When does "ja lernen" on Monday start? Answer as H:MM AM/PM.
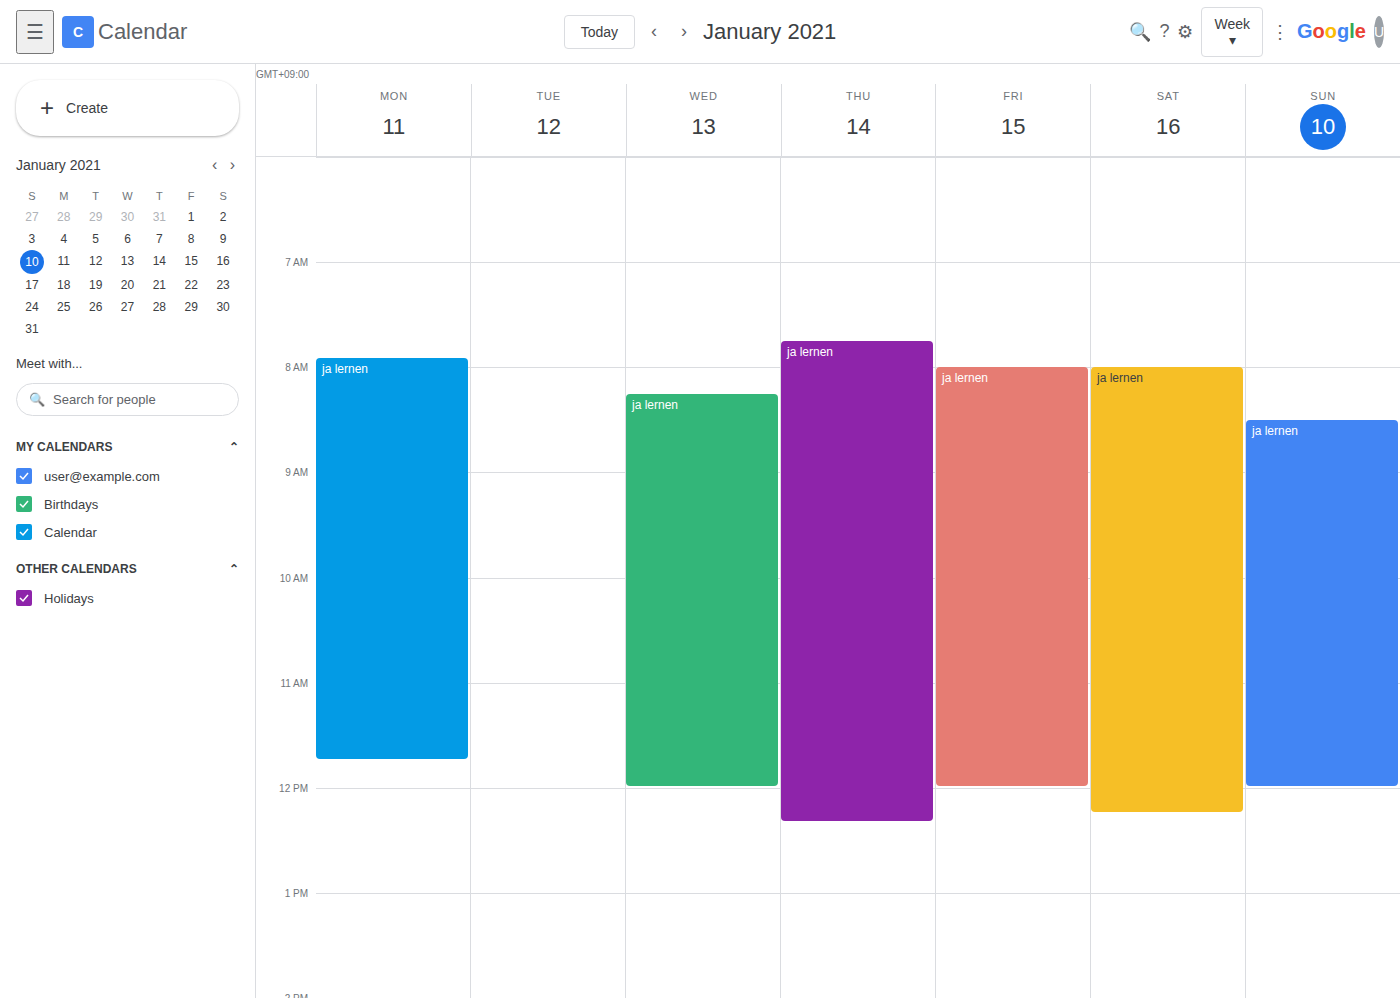
7:55 AM